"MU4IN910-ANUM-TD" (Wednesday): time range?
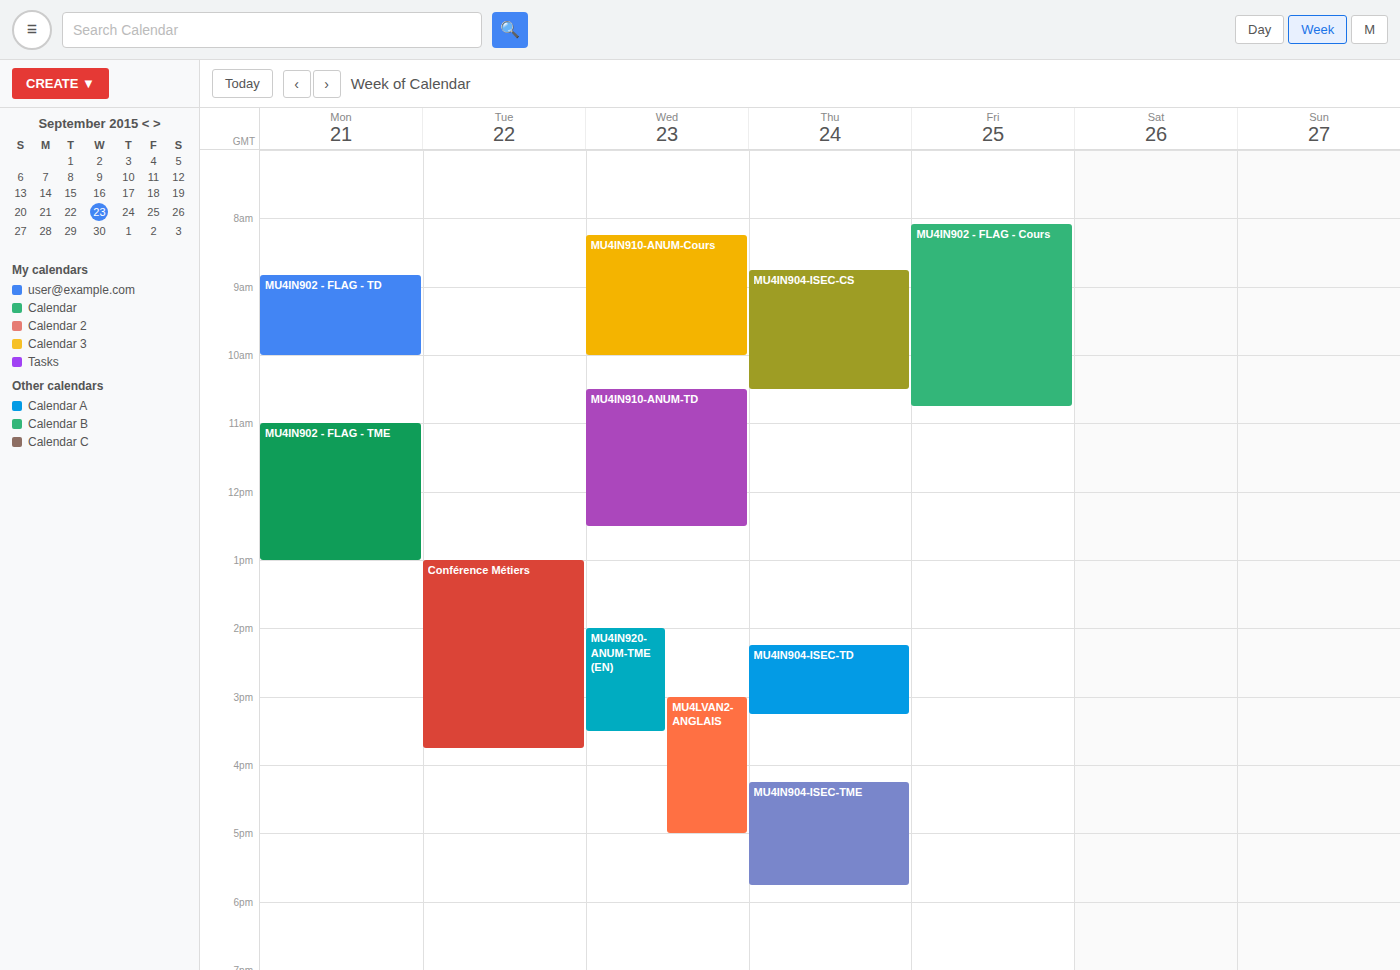
10:30 to 12:30